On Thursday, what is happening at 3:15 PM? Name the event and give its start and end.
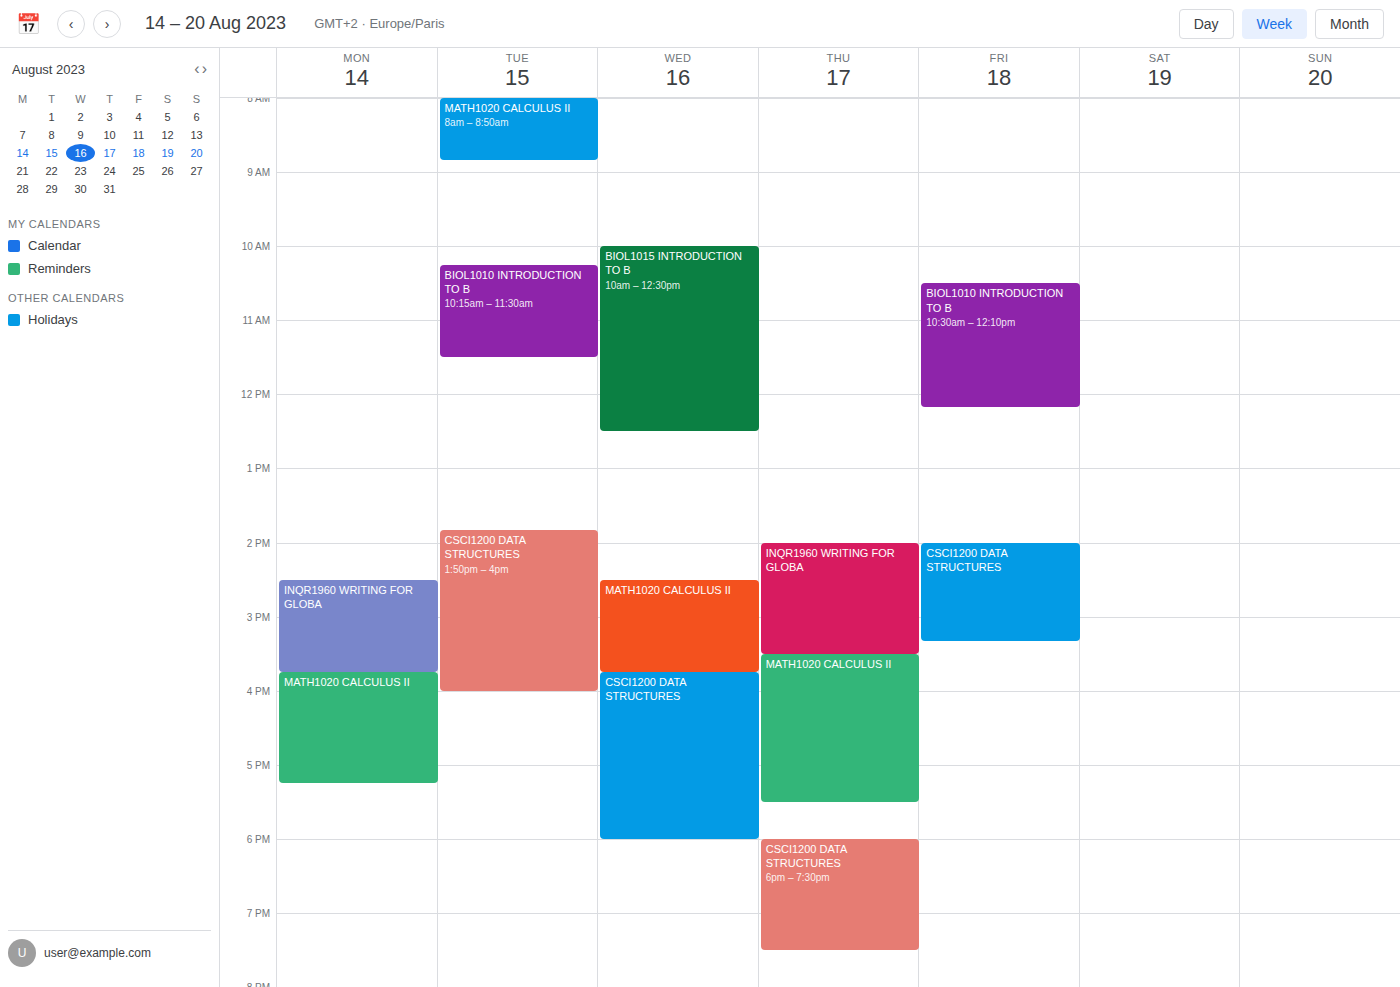
"INQR1960 WRITING FOR GLOBA", 2:00 PM to 3:30 PM